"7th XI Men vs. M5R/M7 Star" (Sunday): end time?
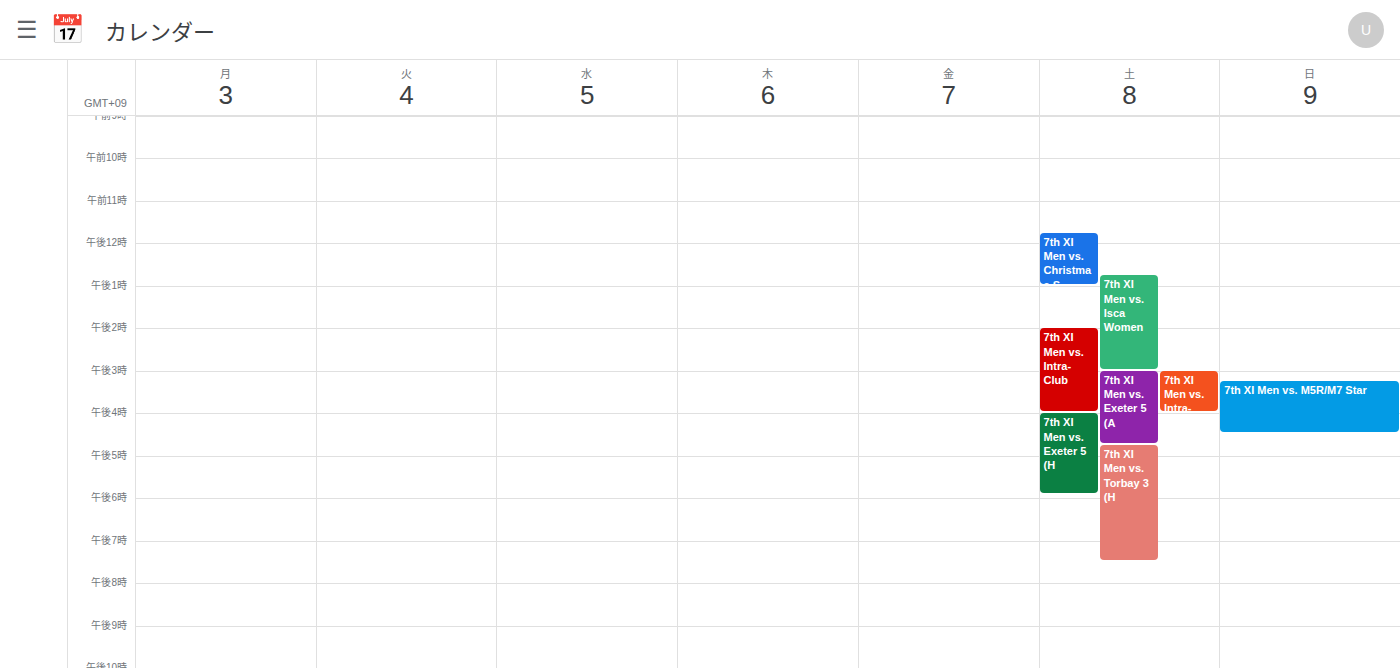
4:30 PM